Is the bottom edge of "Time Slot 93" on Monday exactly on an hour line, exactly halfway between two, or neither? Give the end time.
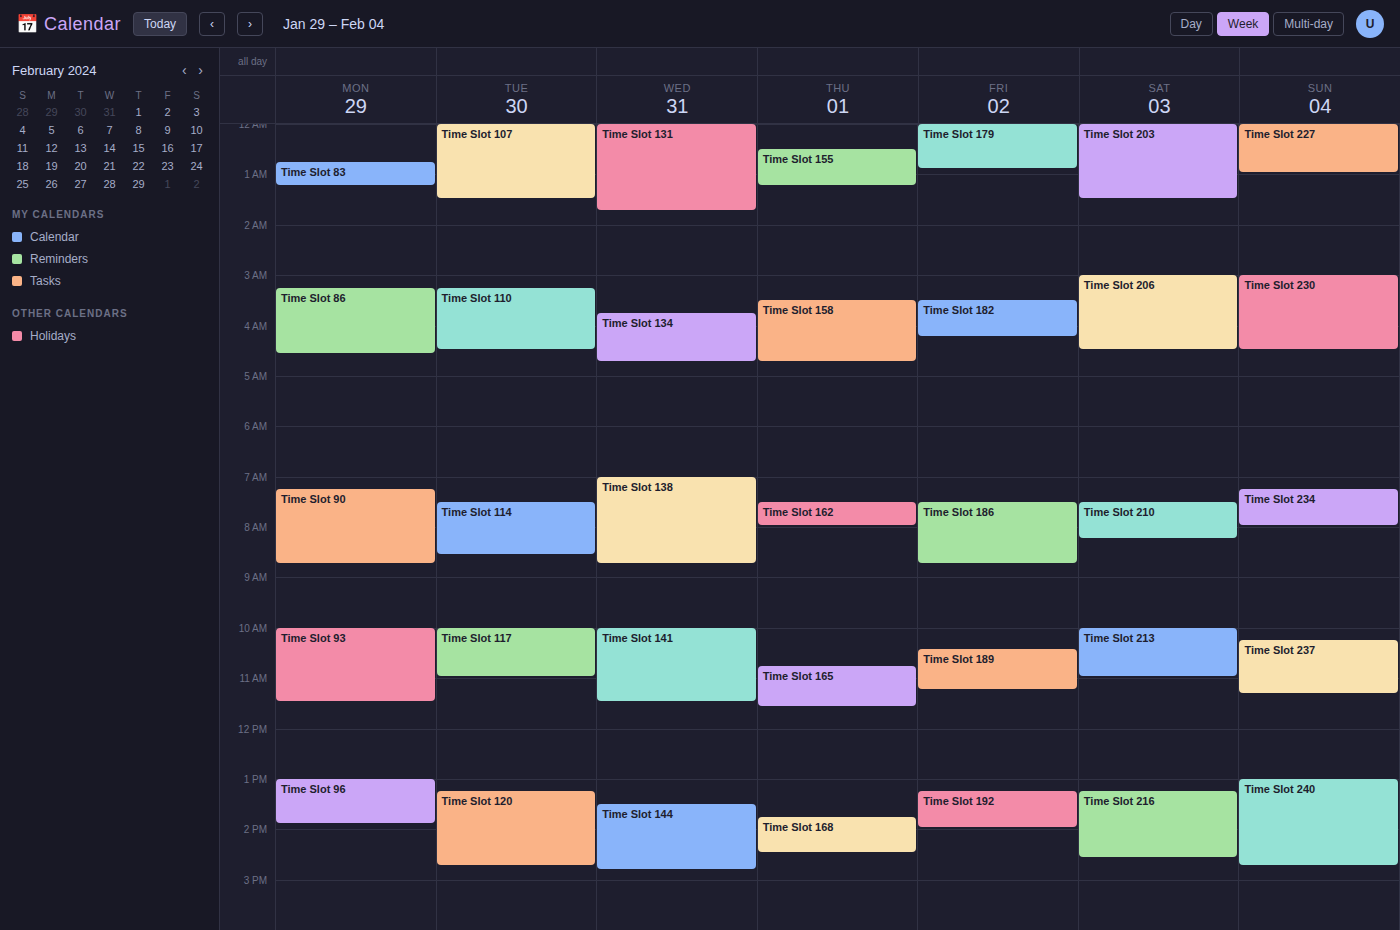
11:30 AM -- halfway between the 11 AM and 12 PM lines.